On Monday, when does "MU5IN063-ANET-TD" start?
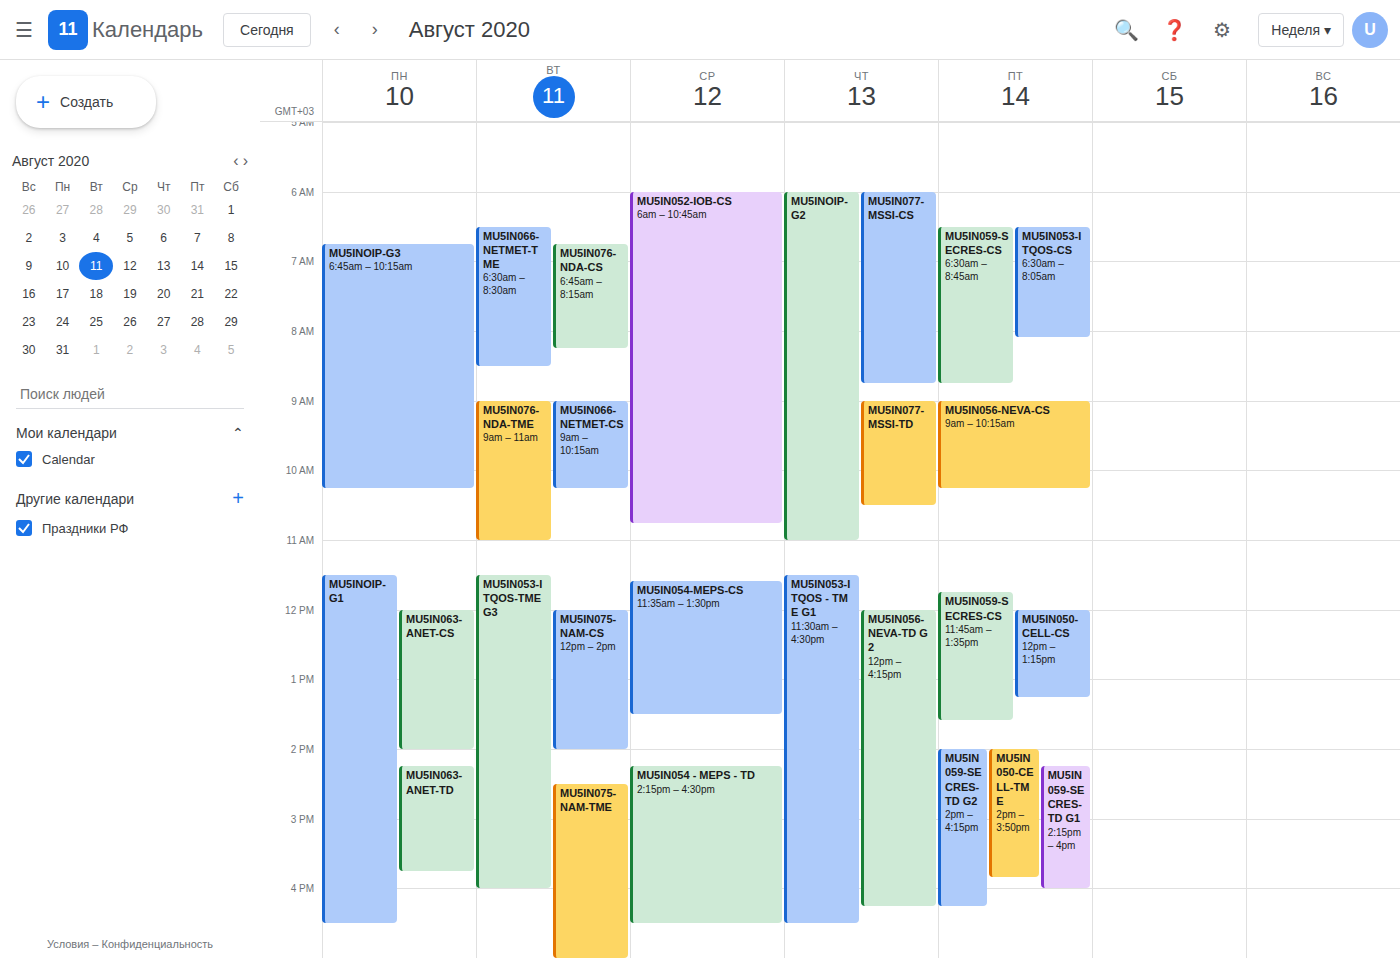
2:15 PM